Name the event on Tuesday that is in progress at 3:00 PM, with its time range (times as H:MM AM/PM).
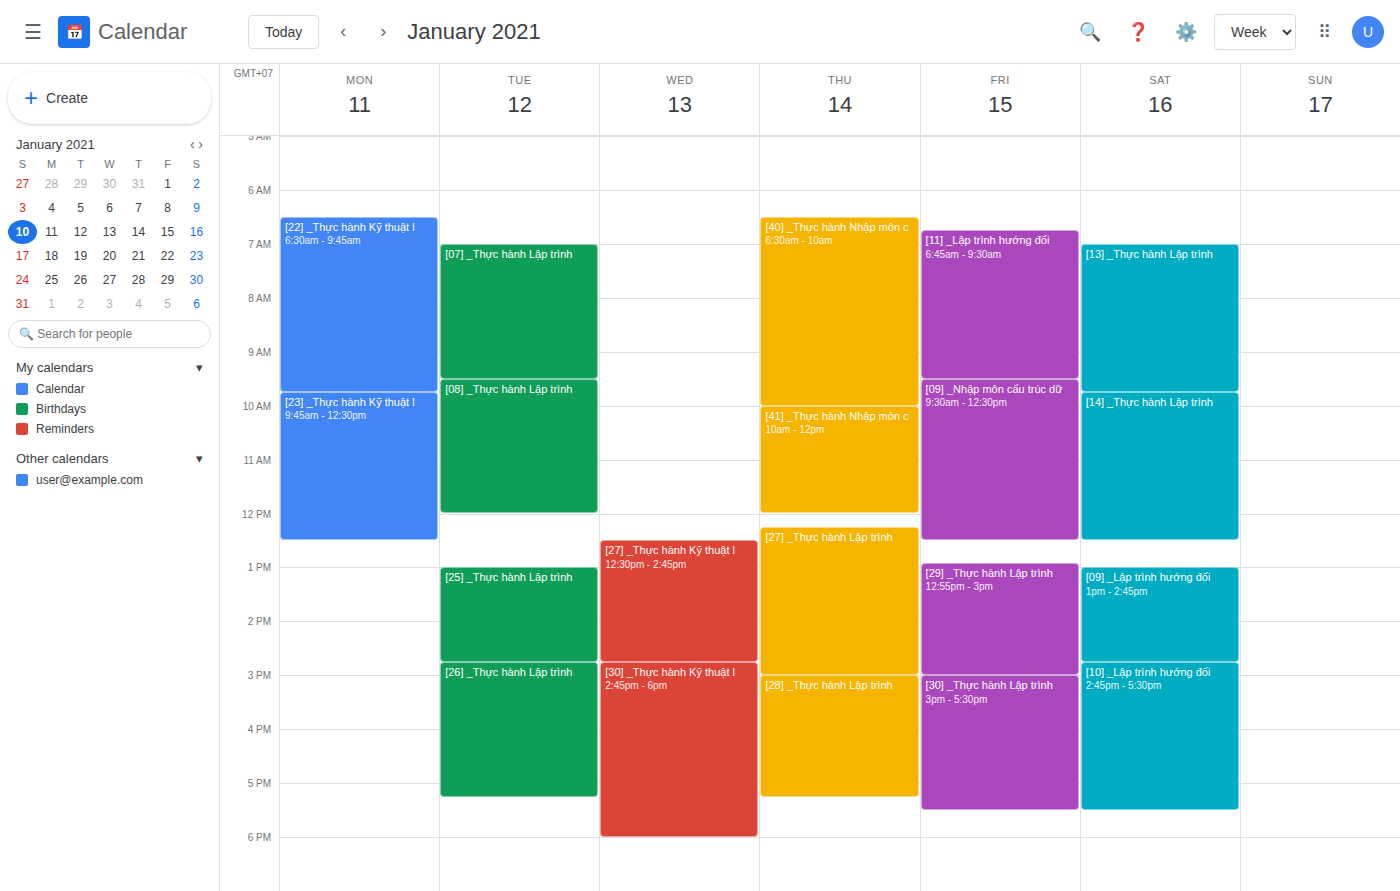
"[26] _Thực hành Lập trình", 2:45 PM to 5:15 PM